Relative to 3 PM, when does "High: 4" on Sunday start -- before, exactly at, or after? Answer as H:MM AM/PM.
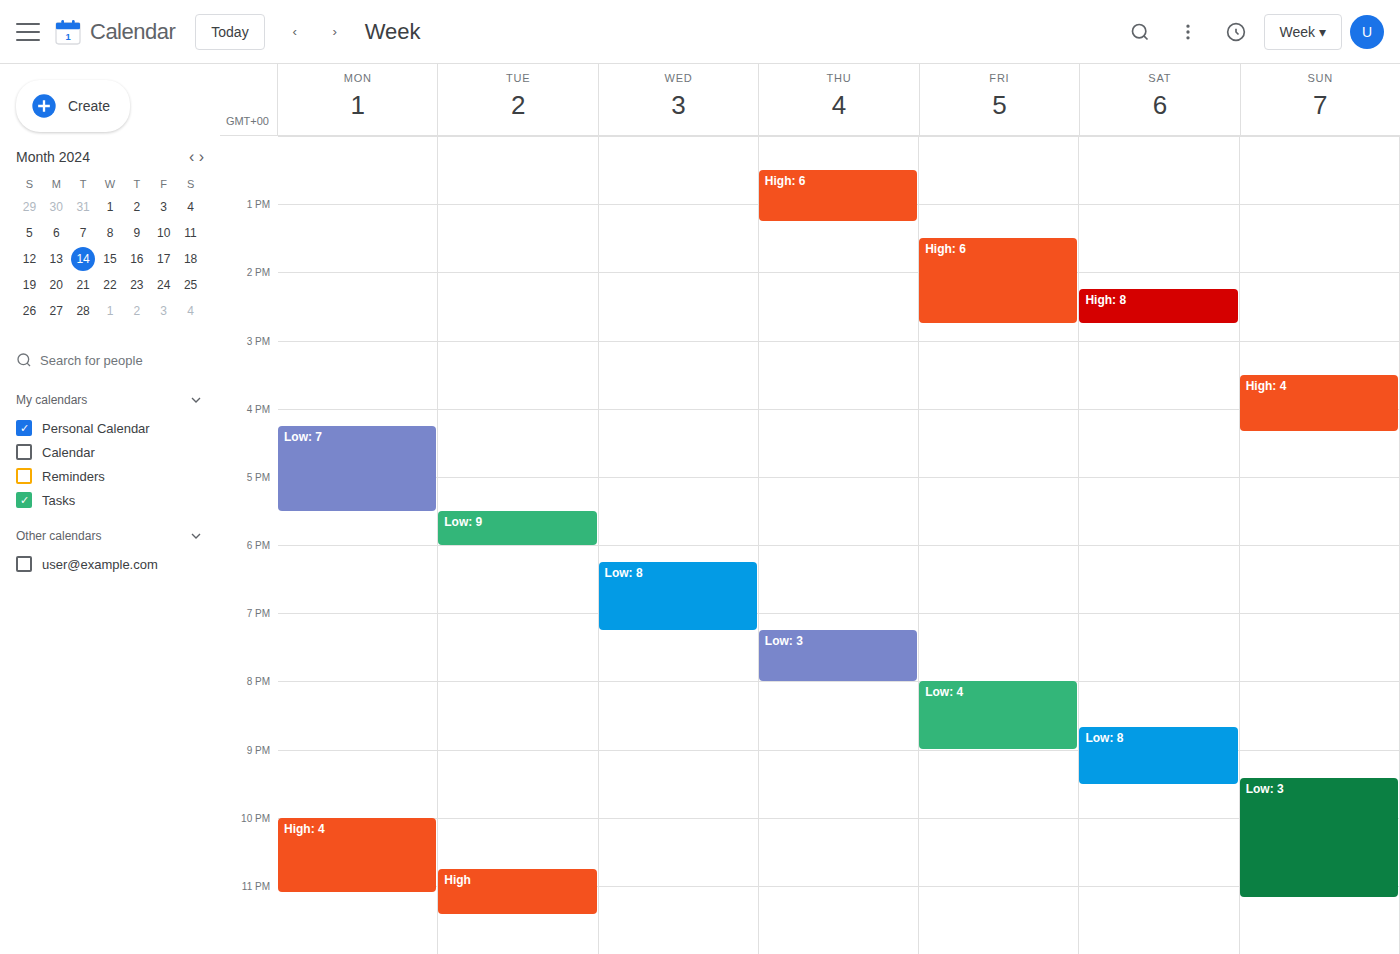
3:30 PM -- after 3 PM, 30 minutes below the 3 PM line.